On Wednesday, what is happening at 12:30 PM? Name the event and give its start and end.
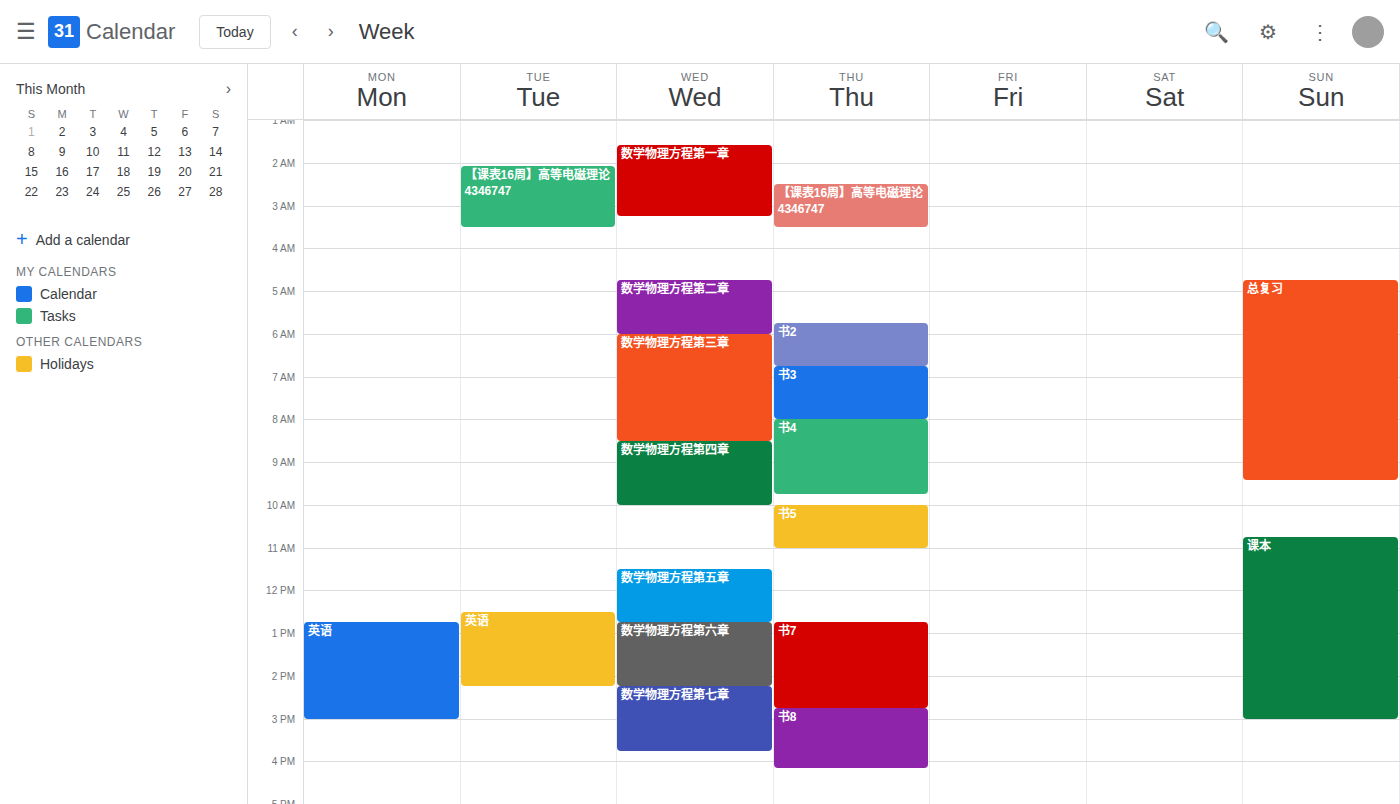
"数学物理方程第五章", 11:30 AM to 12:45 PM